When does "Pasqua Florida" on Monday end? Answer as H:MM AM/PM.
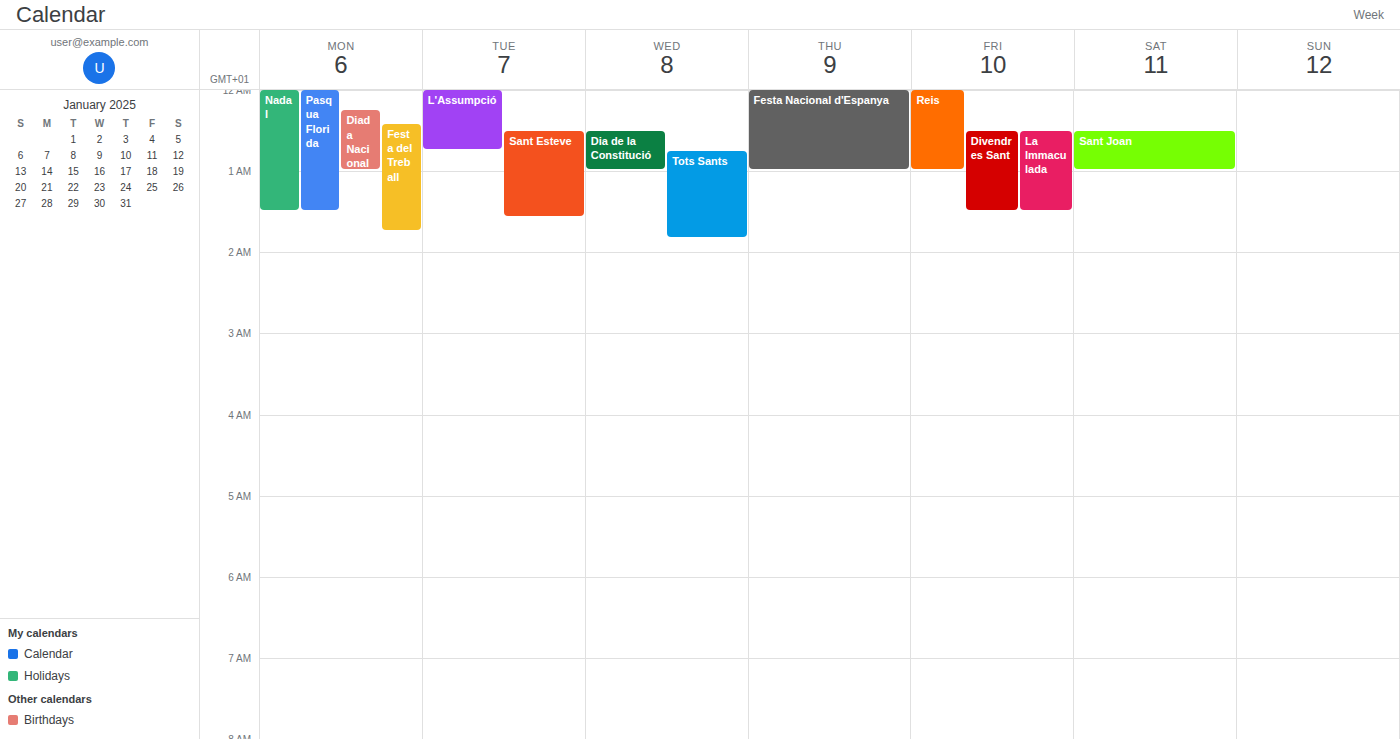
1:30 AM